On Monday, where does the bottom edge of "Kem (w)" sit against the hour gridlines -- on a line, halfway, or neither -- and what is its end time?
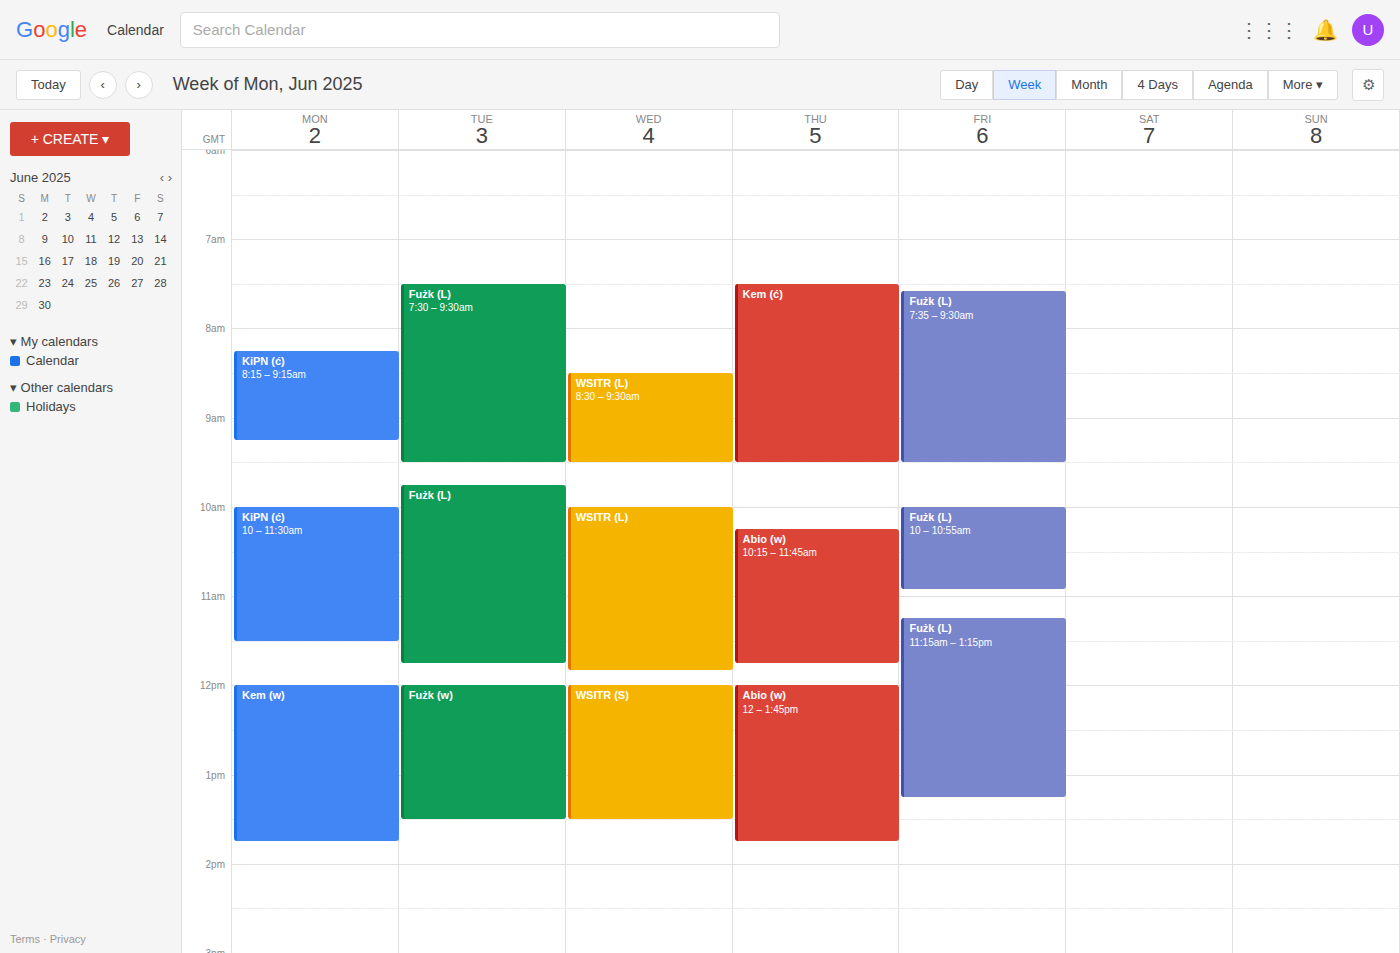
1:45 PM -- neither: three quarters of the way from the 1 PM line to the 2 PM line.